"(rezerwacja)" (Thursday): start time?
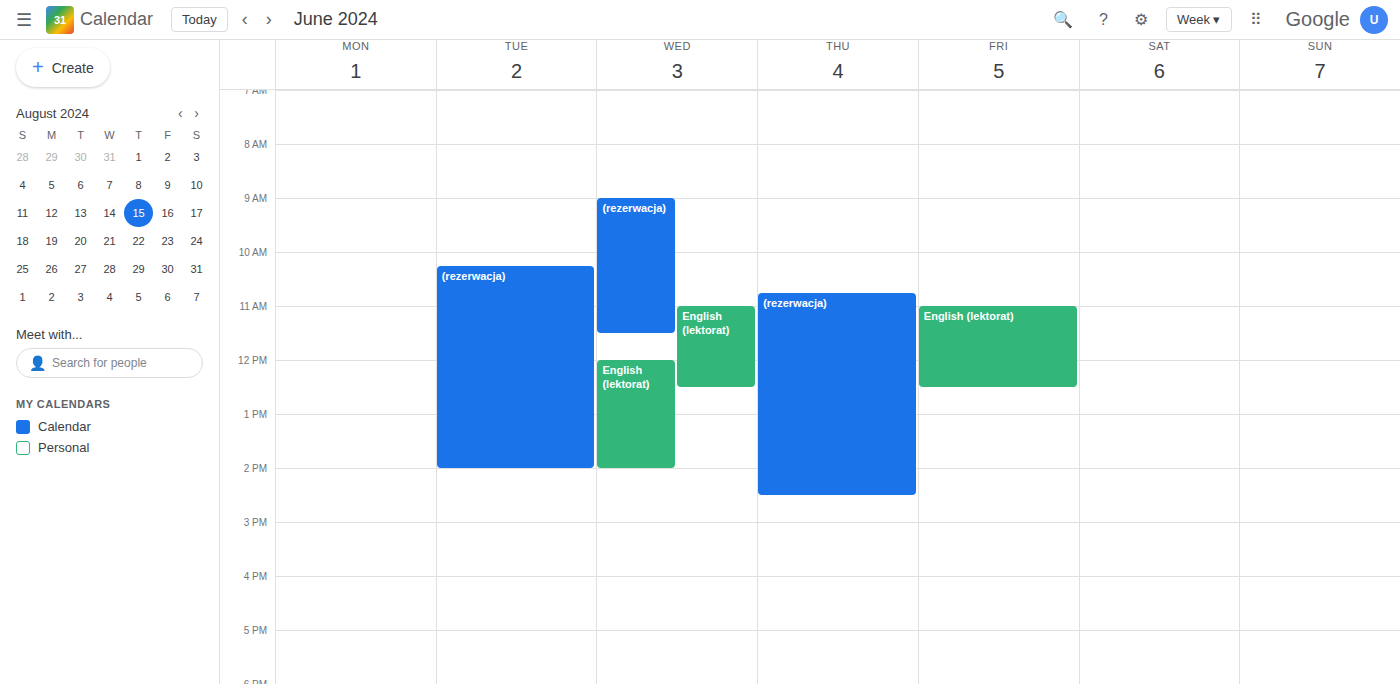
10:45 AM